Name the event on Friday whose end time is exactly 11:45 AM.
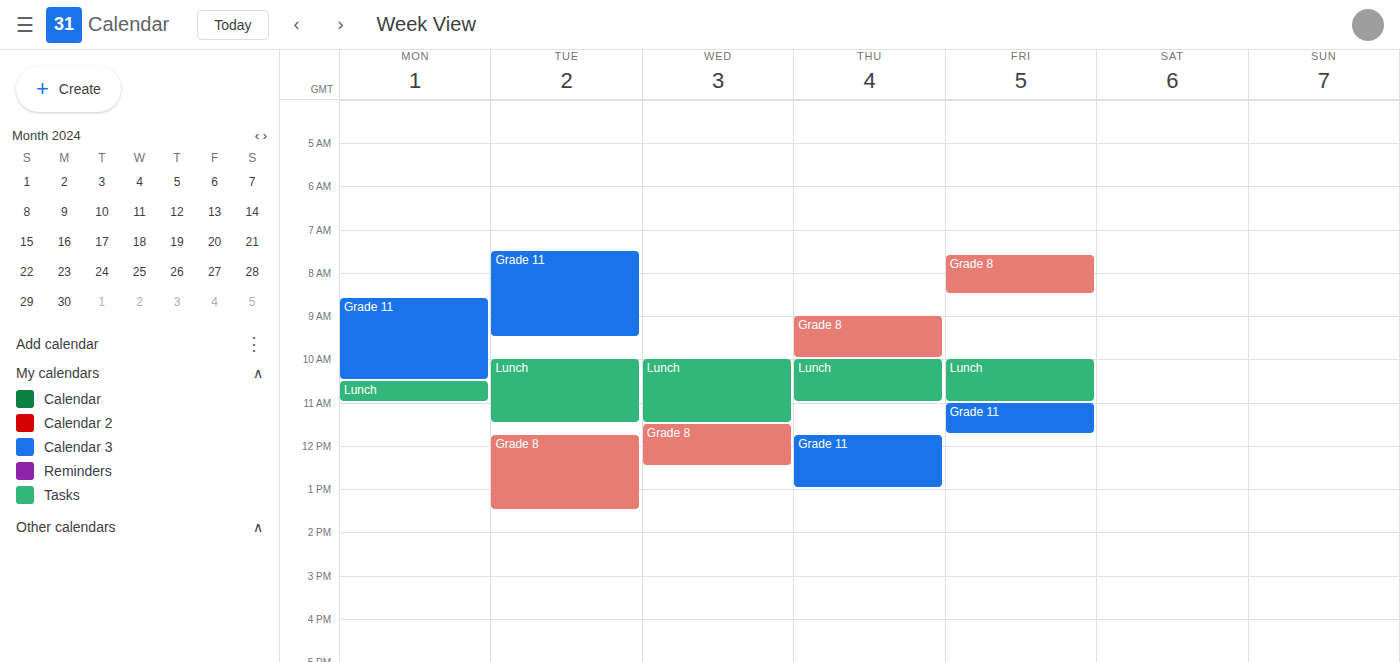
"Grade 11"